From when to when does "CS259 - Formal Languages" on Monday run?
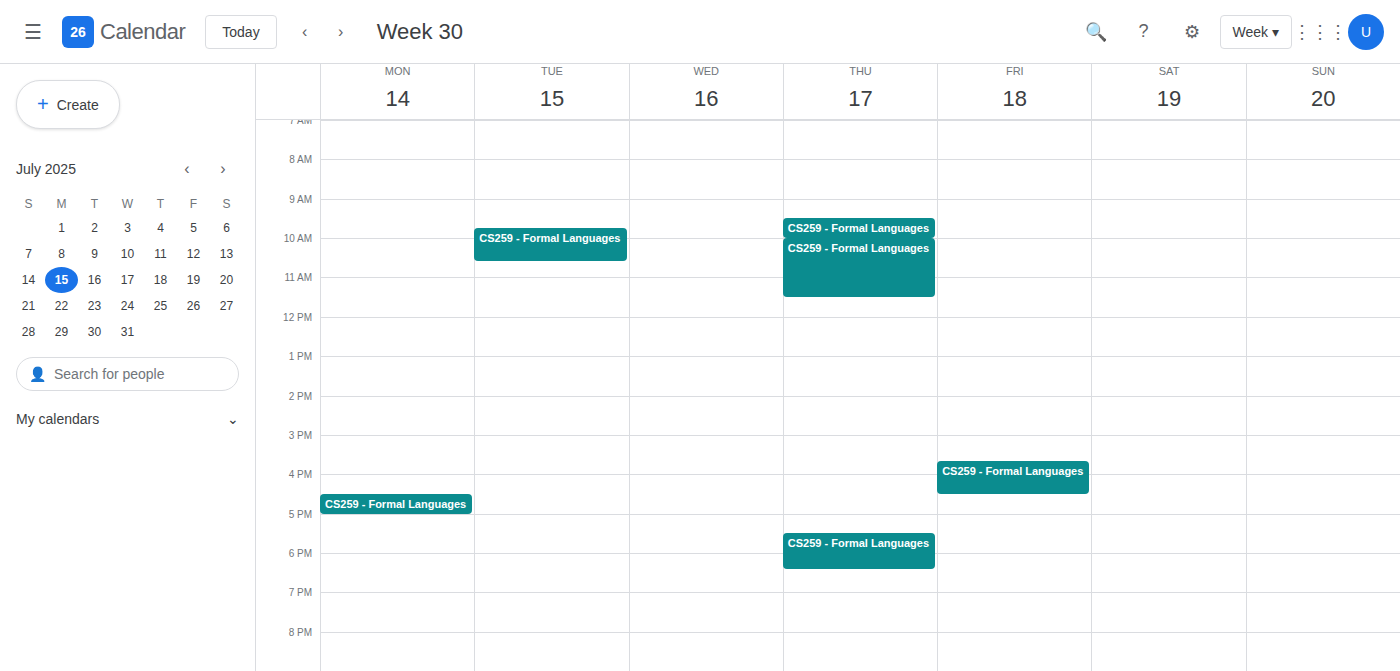
16:30 to 17:00